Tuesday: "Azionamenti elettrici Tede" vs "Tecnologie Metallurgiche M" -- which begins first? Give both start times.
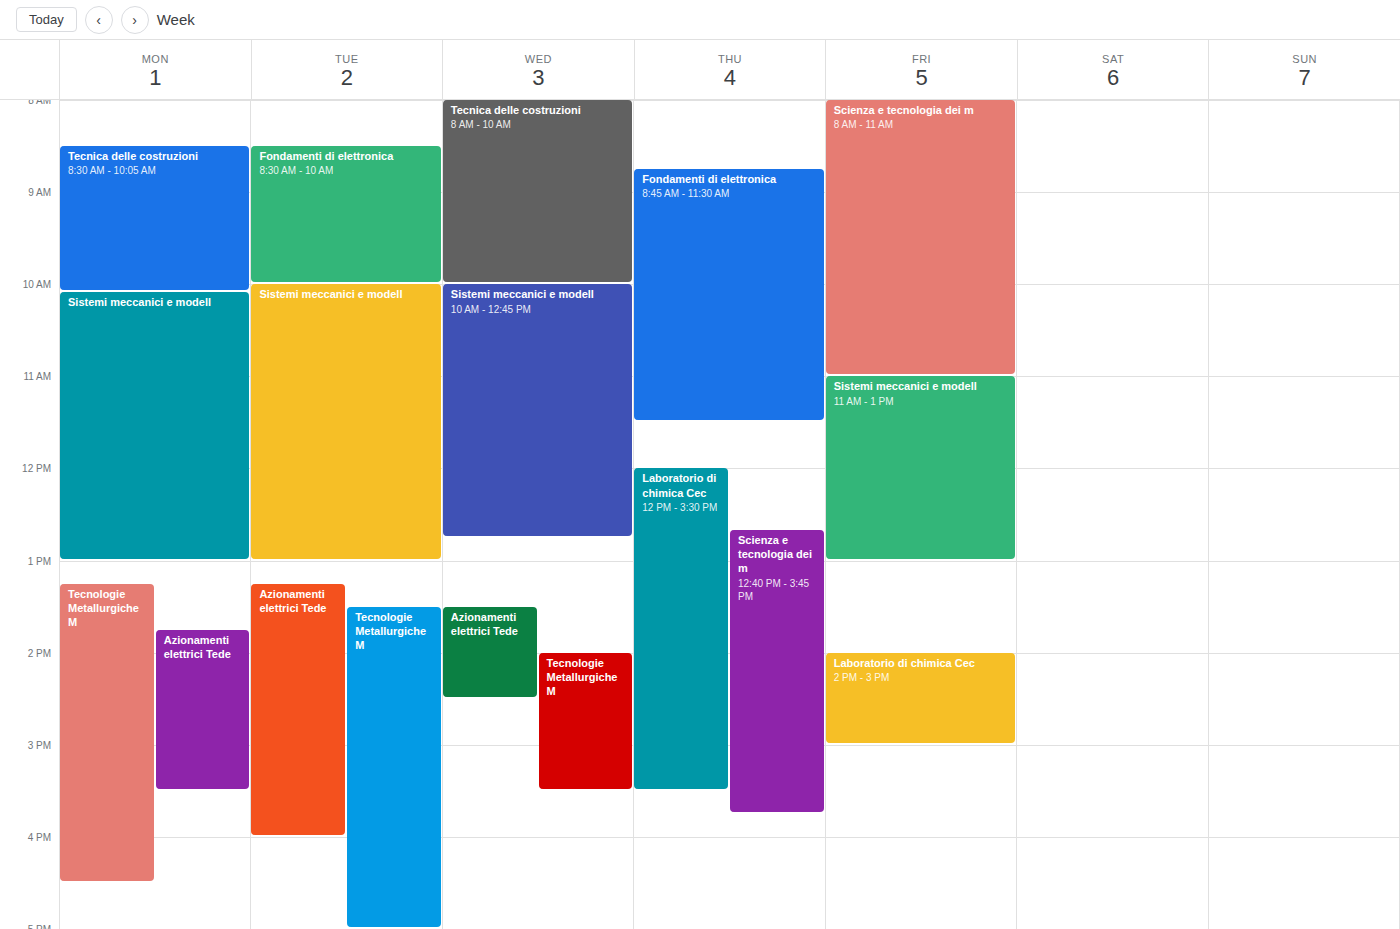
"Azionamenti elettrici Tede" 1:15 PM; "Tecnologie Metallurgiche M" 1:30 PM.